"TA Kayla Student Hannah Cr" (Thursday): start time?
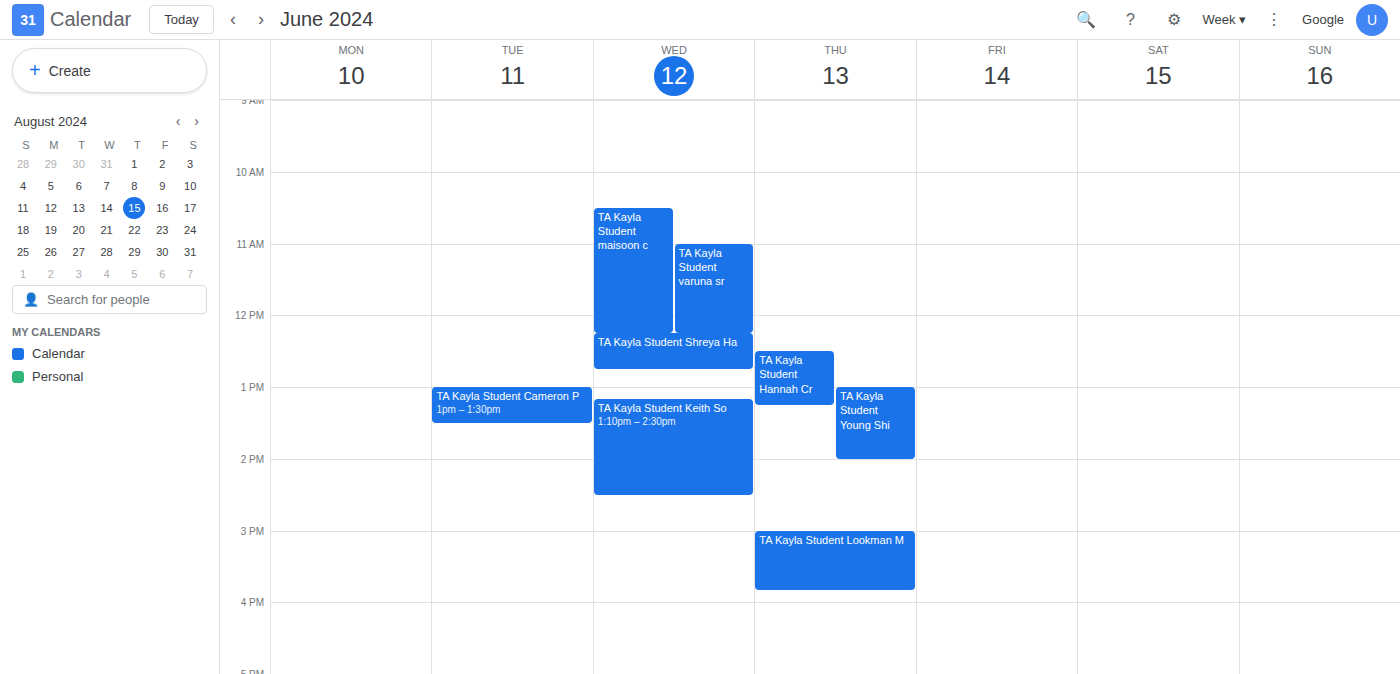
12:30 PM